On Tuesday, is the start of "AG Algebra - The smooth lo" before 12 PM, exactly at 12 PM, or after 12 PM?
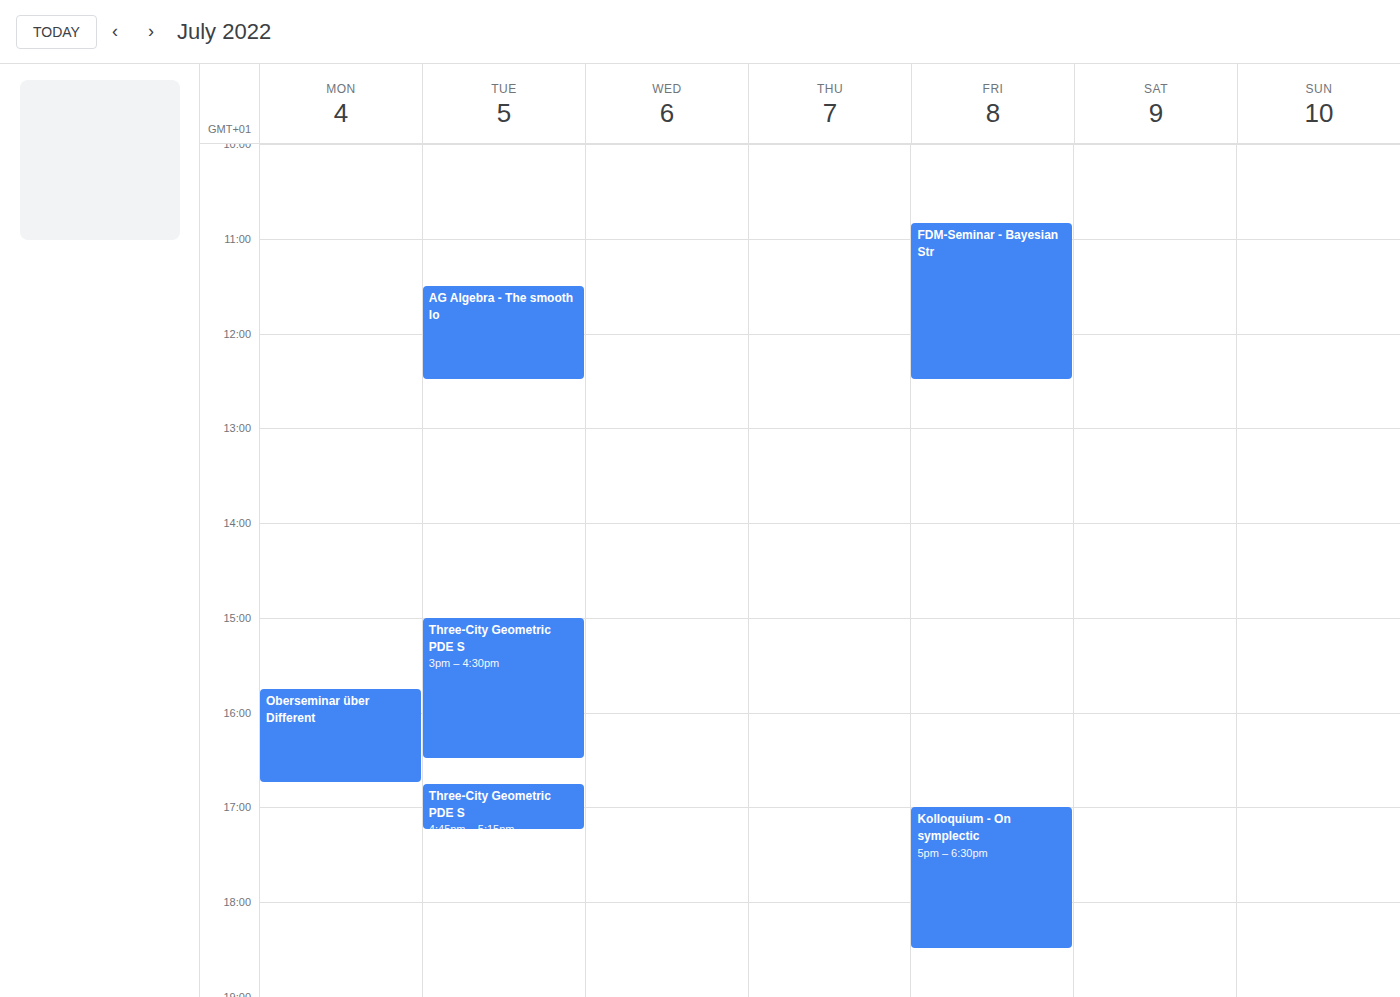
11:30 AM -- before 12 PM, 30 minutes above the 12 PM line.